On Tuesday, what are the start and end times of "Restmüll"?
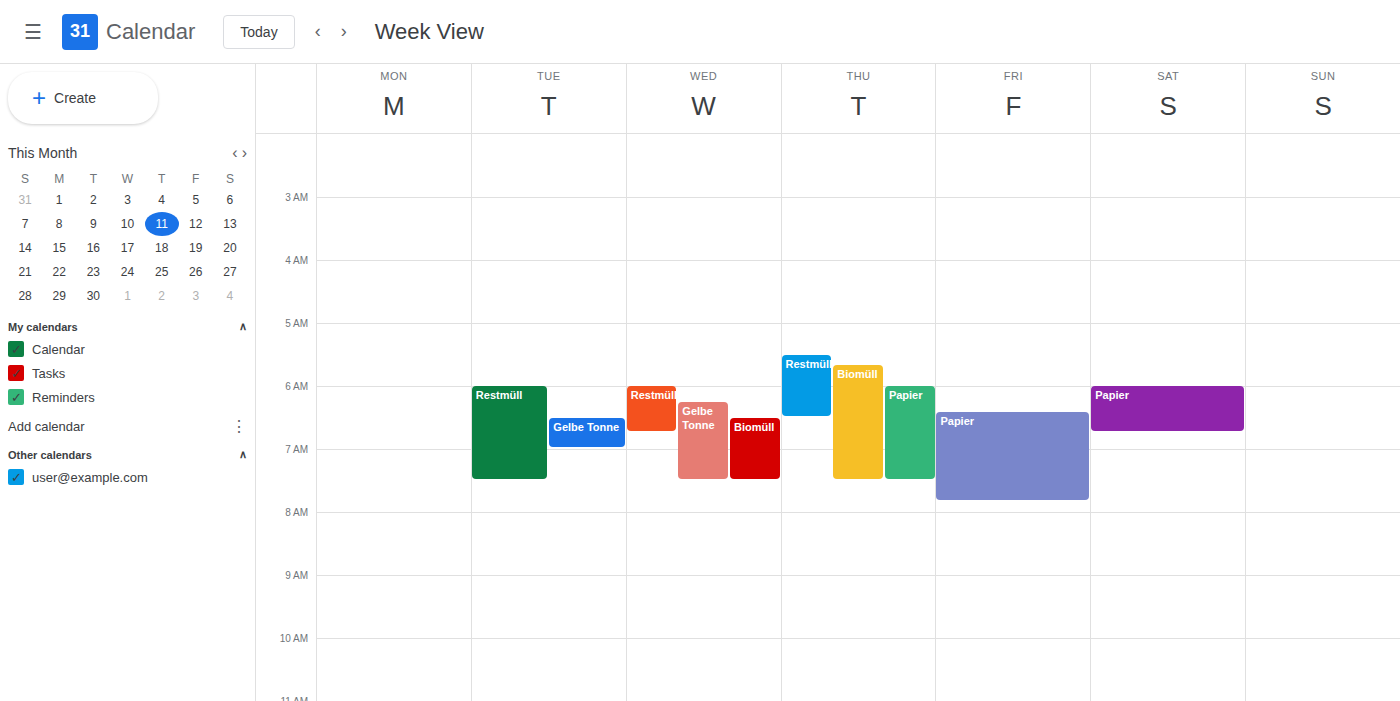
6:00 AM to 7:30 AM